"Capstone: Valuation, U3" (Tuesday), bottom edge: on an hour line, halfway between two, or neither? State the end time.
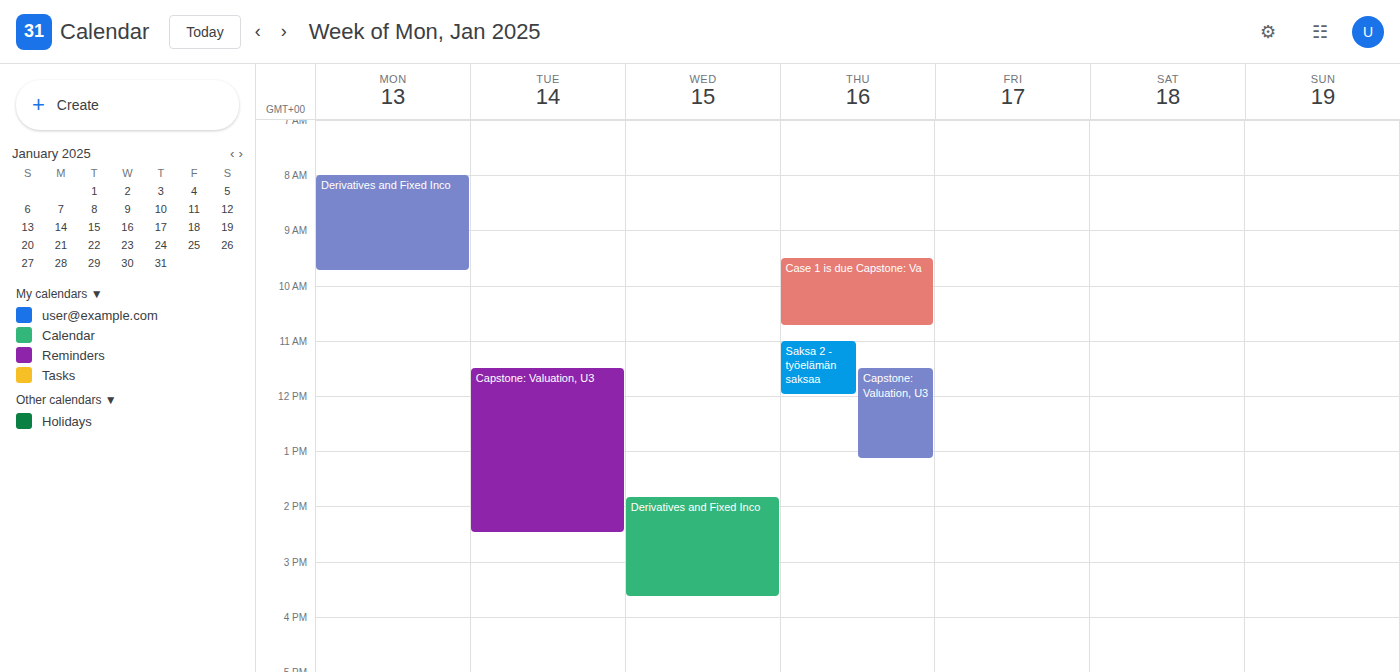
2:30 PM -- halfway between the 2 PM and 3 PM lines.